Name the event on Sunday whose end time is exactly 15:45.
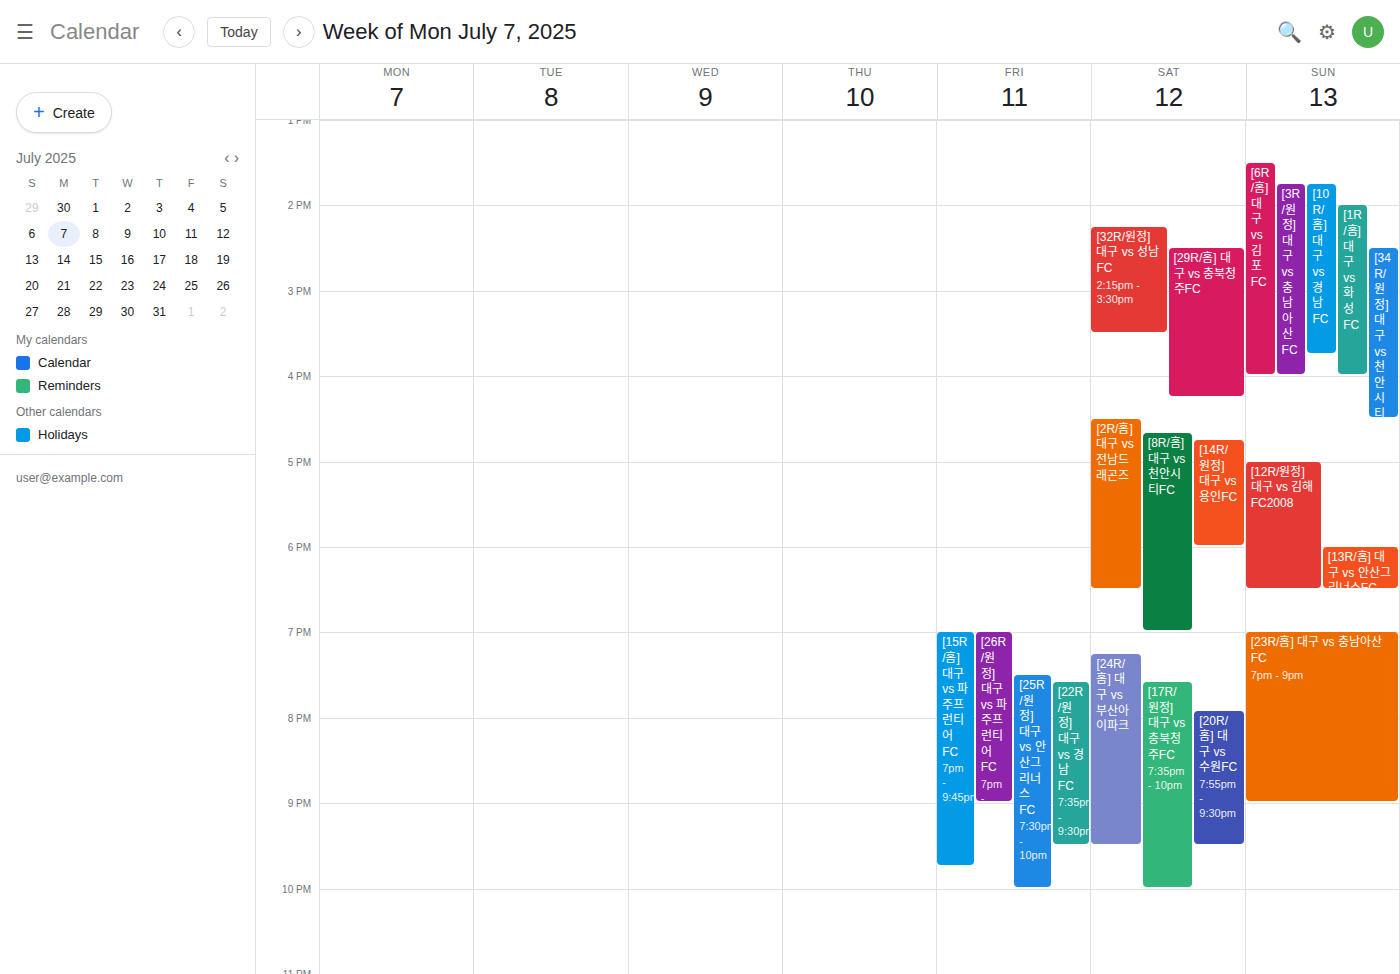
"[10R/홈] 대구 vs 경남FC"